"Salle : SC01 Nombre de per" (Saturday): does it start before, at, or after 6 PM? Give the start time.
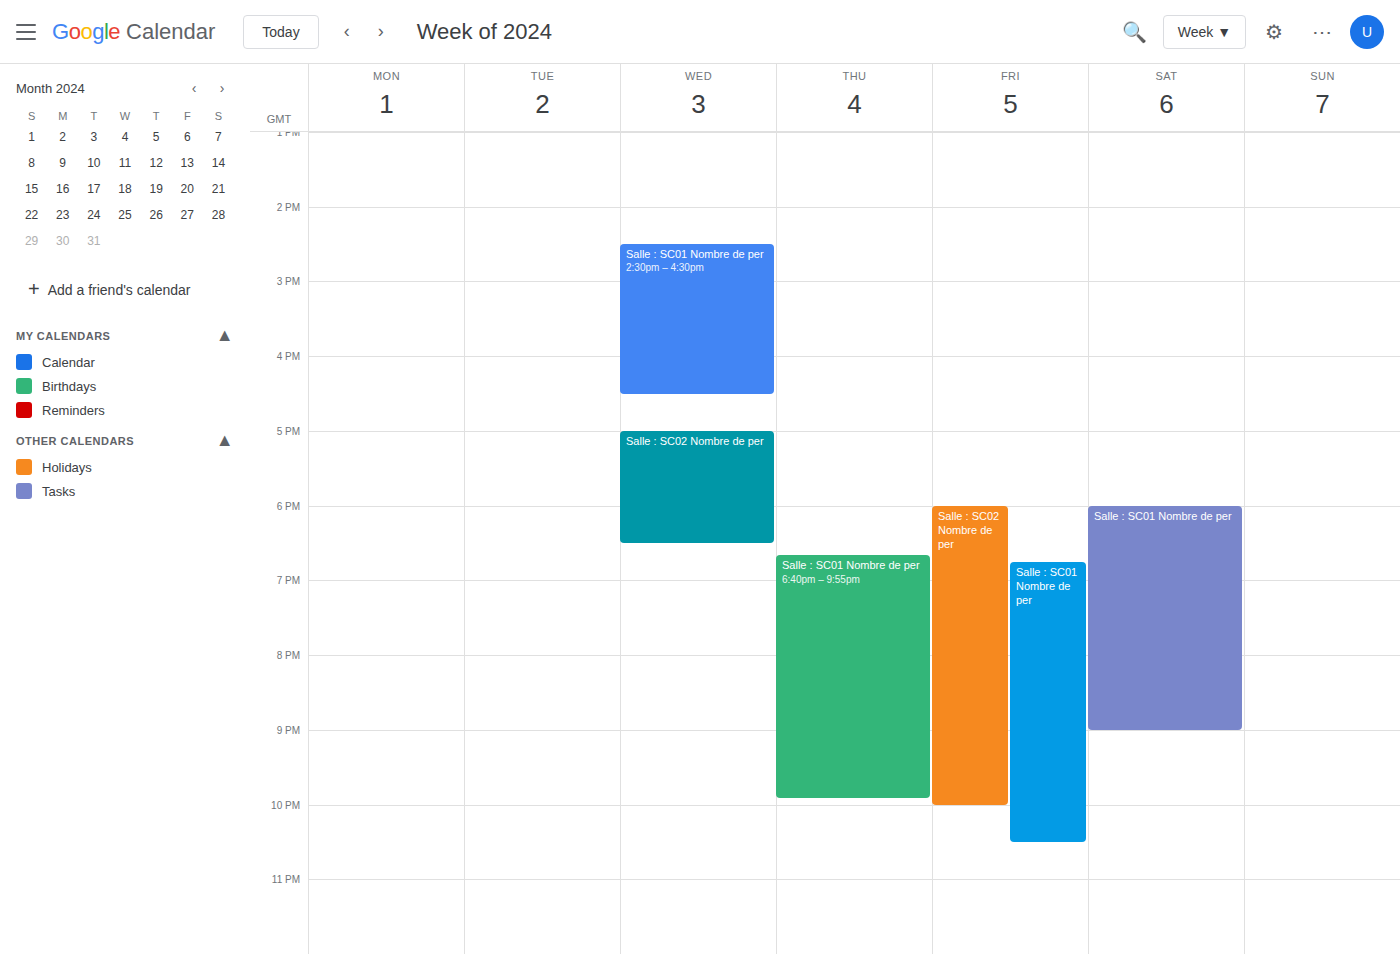
6:00 PM -- exactly at 6 PM, on the 6 PM line.